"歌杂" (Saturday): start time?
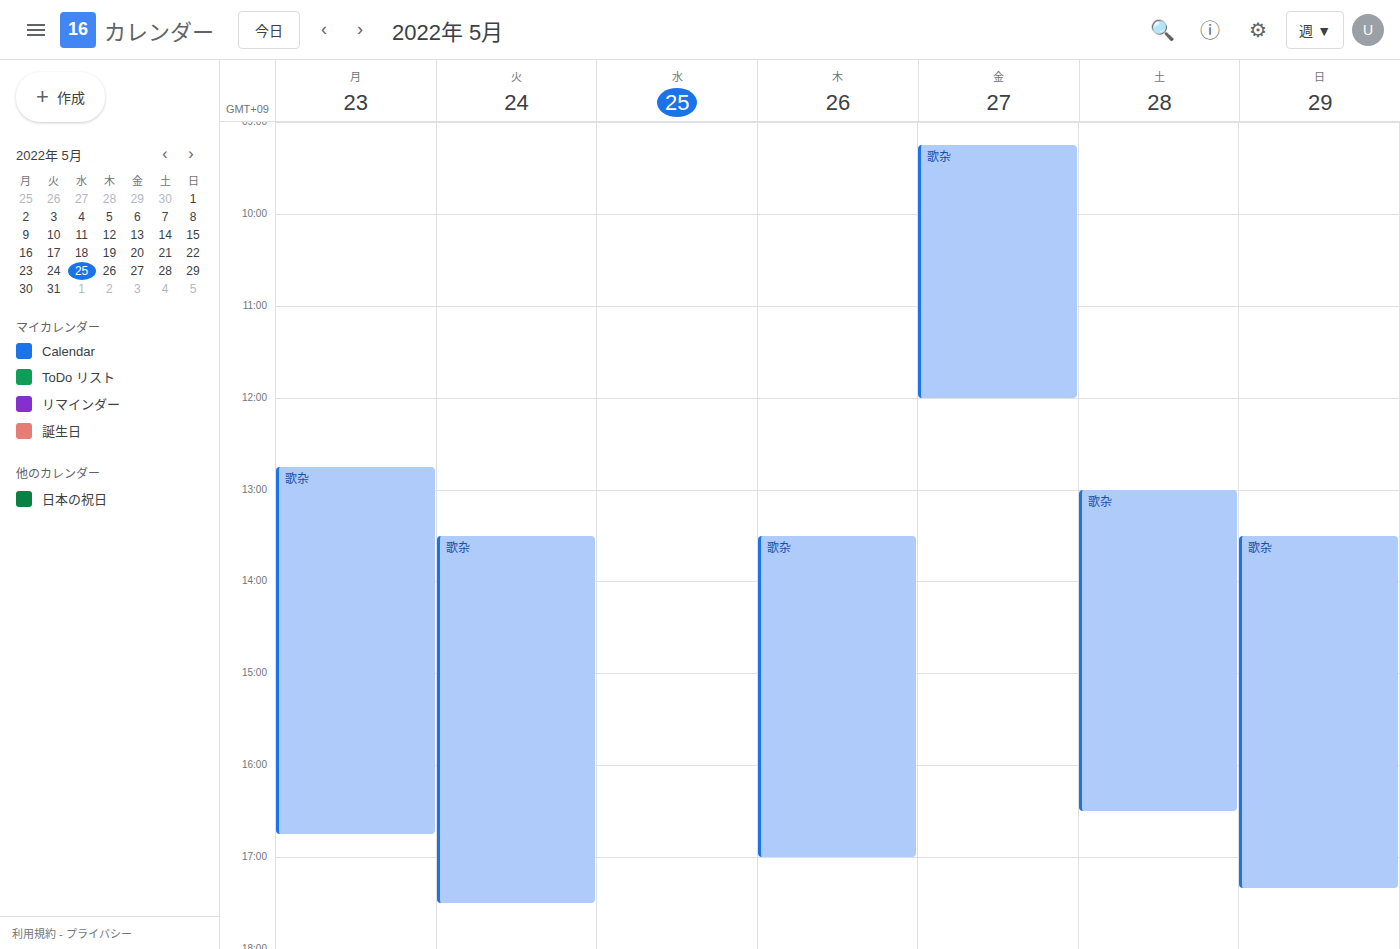
1:00 PM